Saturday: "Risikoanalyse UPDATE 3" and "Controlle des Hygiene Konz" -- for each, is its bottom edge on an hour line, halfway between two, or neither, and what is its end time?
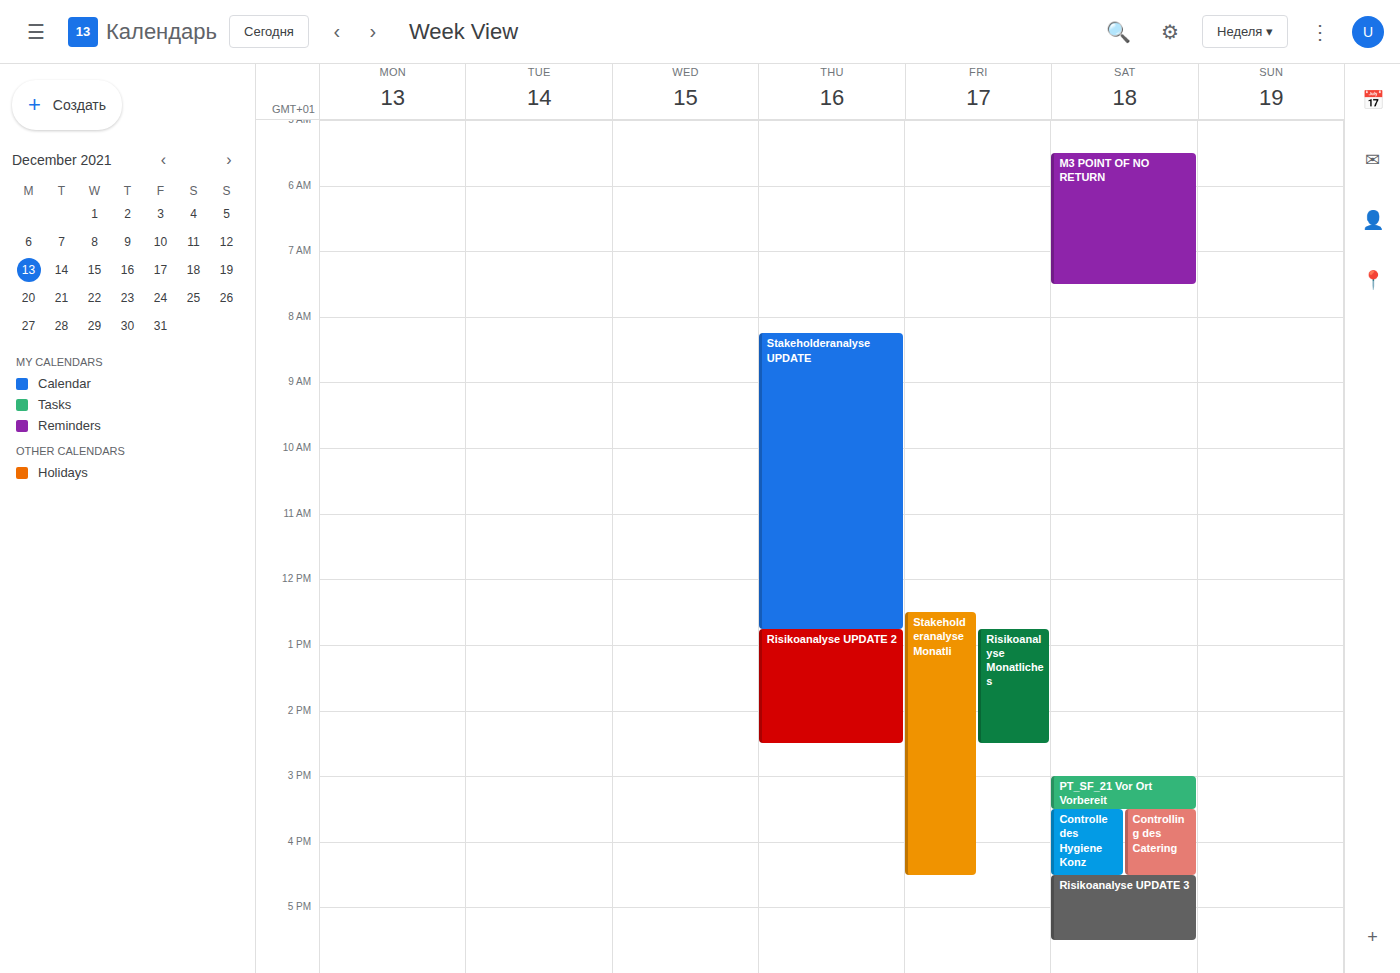
"Risikoanalyse UPDATE 3": 5:30 PM, halfway between the 5 PM and 6 PM lines. "Controlle des Hygiene Konz": 4:30 PM, halfway between the 4 PM and 5 PM lines.